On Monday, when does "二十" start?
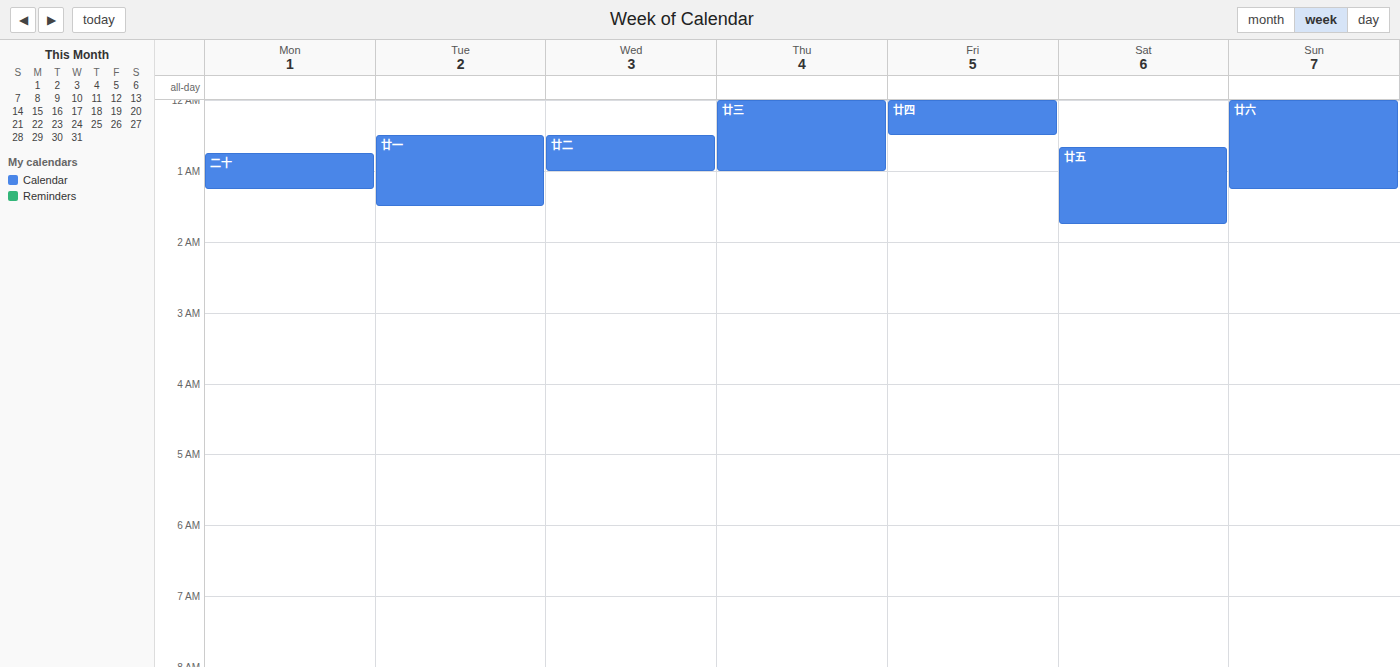
12:45 AM